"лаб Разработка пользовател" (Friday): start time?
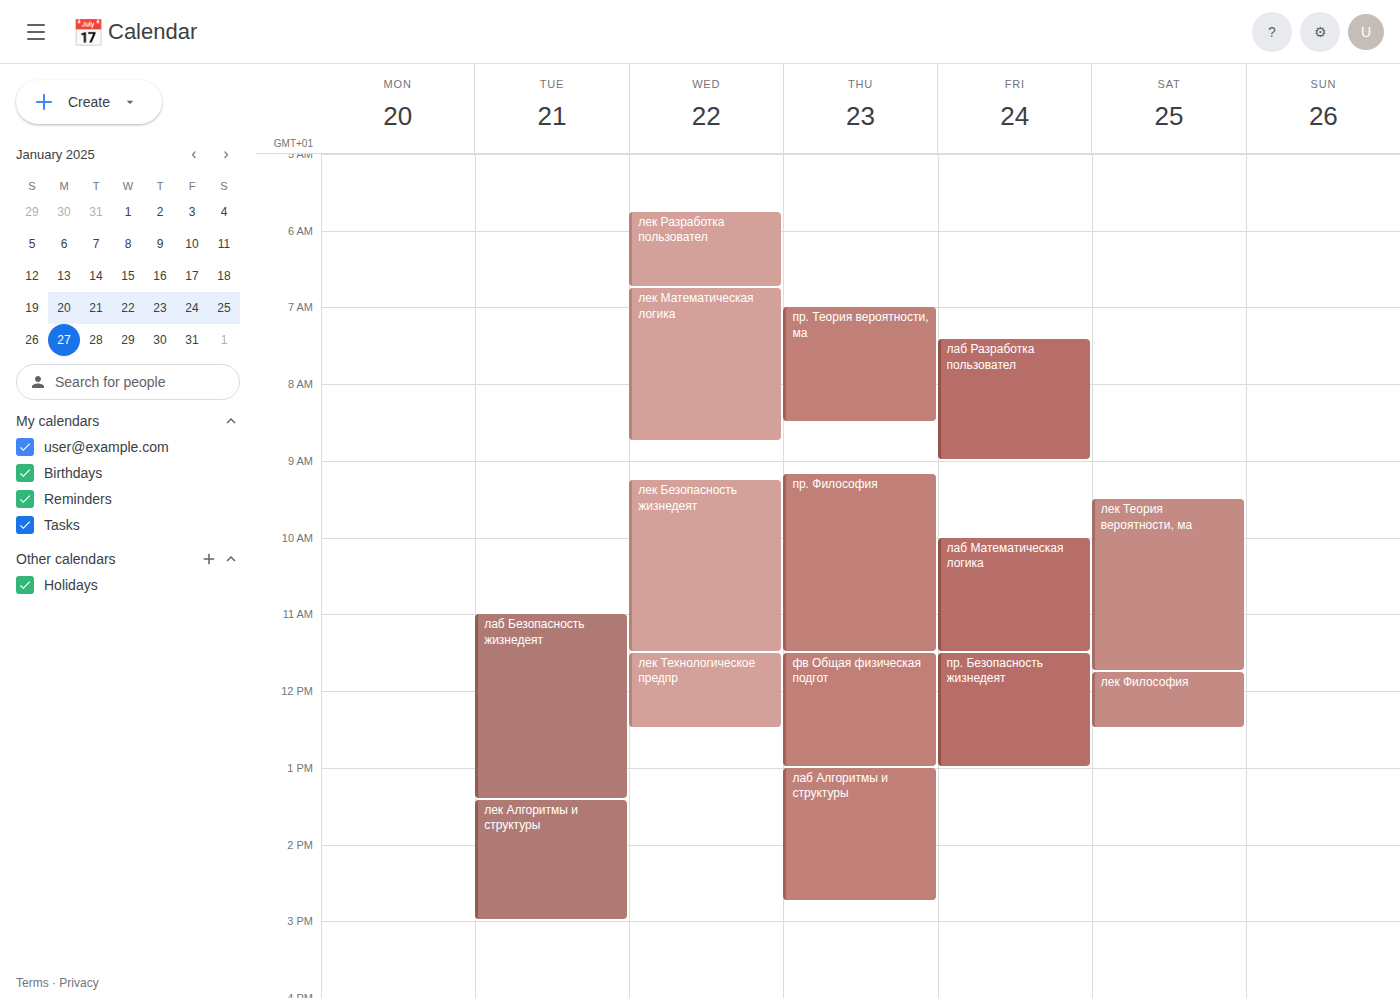
7:25 AM